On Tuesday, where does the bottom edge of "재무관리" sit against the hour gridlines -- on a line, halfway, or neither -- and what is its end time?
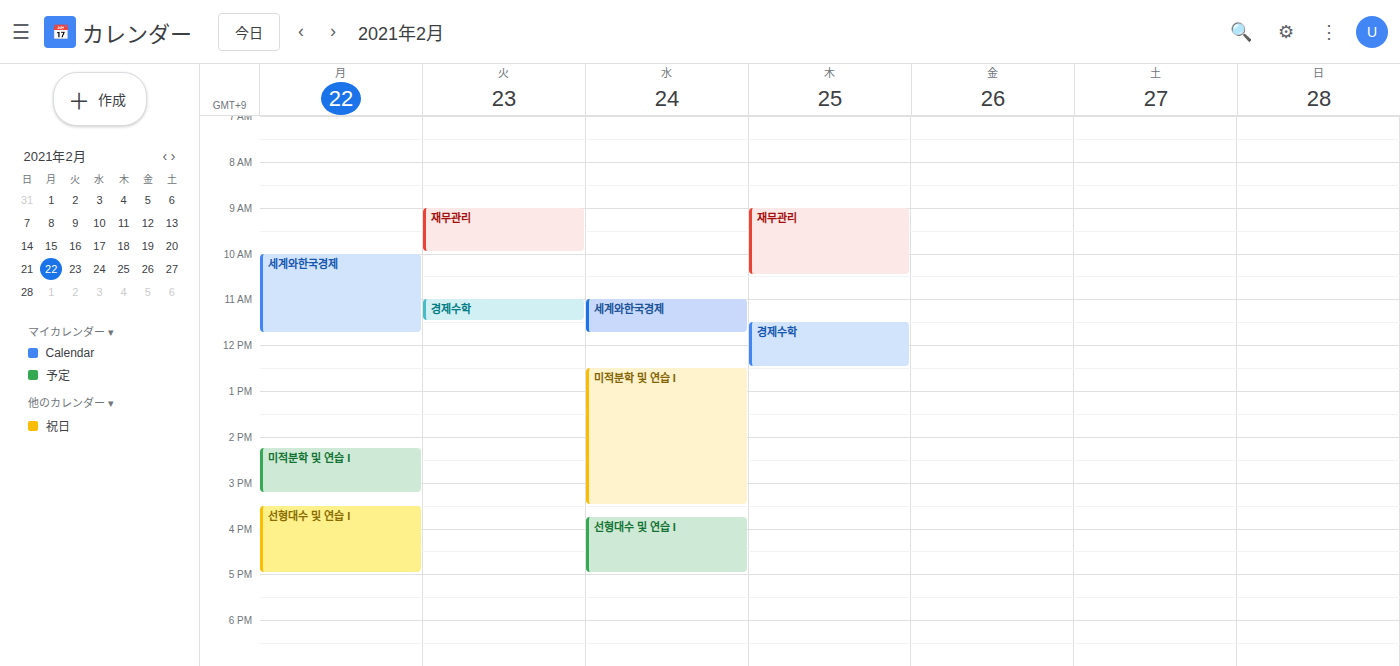
10:00 AM -- exactly on the 10 AM line.